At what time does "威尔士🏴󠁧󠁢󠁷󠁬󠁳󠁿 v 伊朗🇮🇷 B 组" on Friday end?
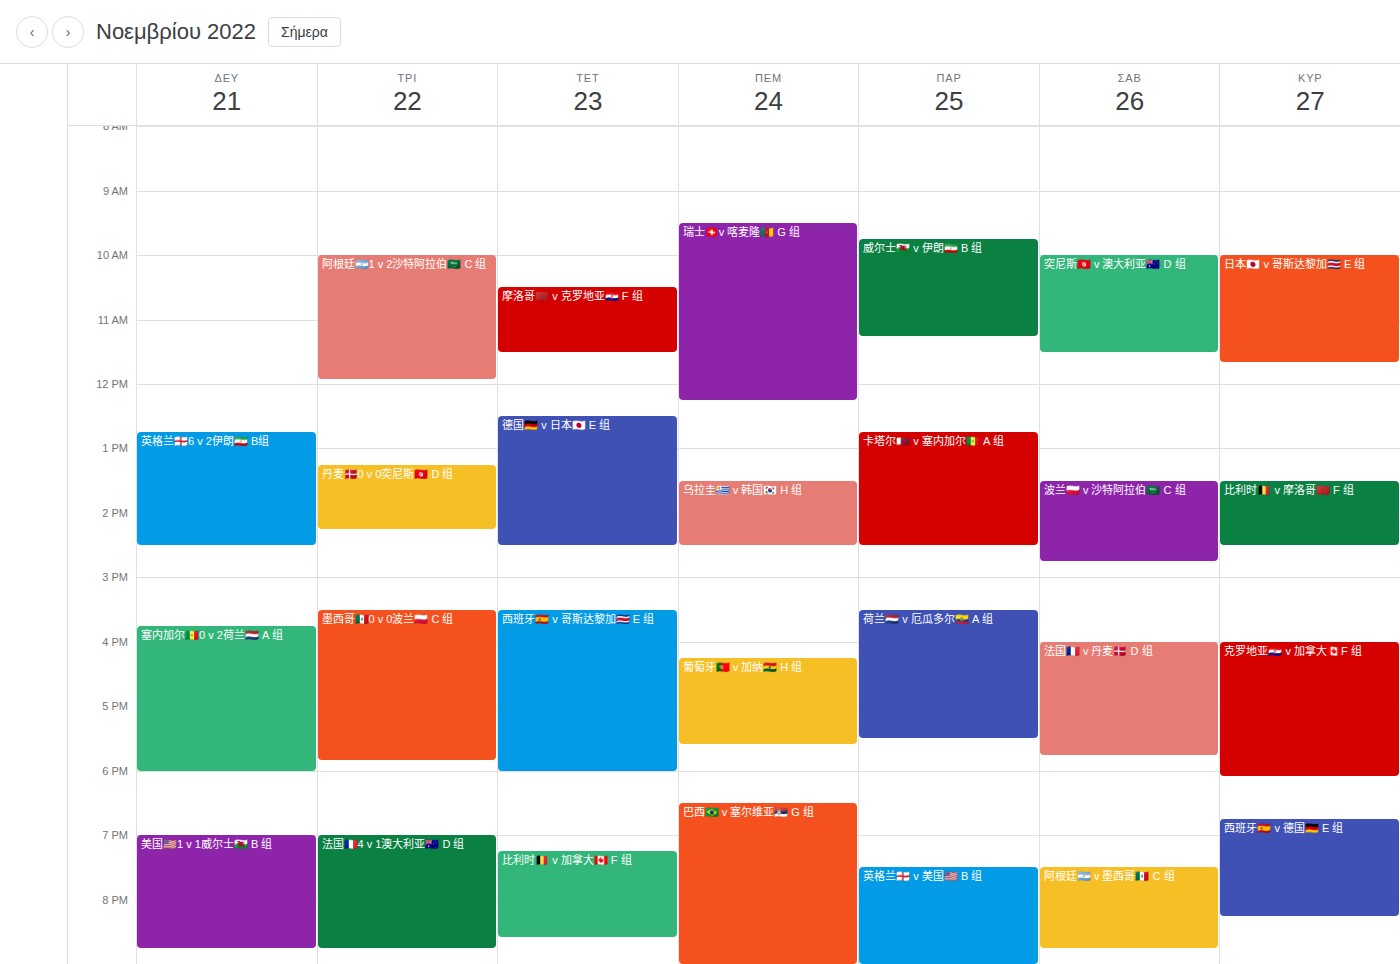
11:15 AM